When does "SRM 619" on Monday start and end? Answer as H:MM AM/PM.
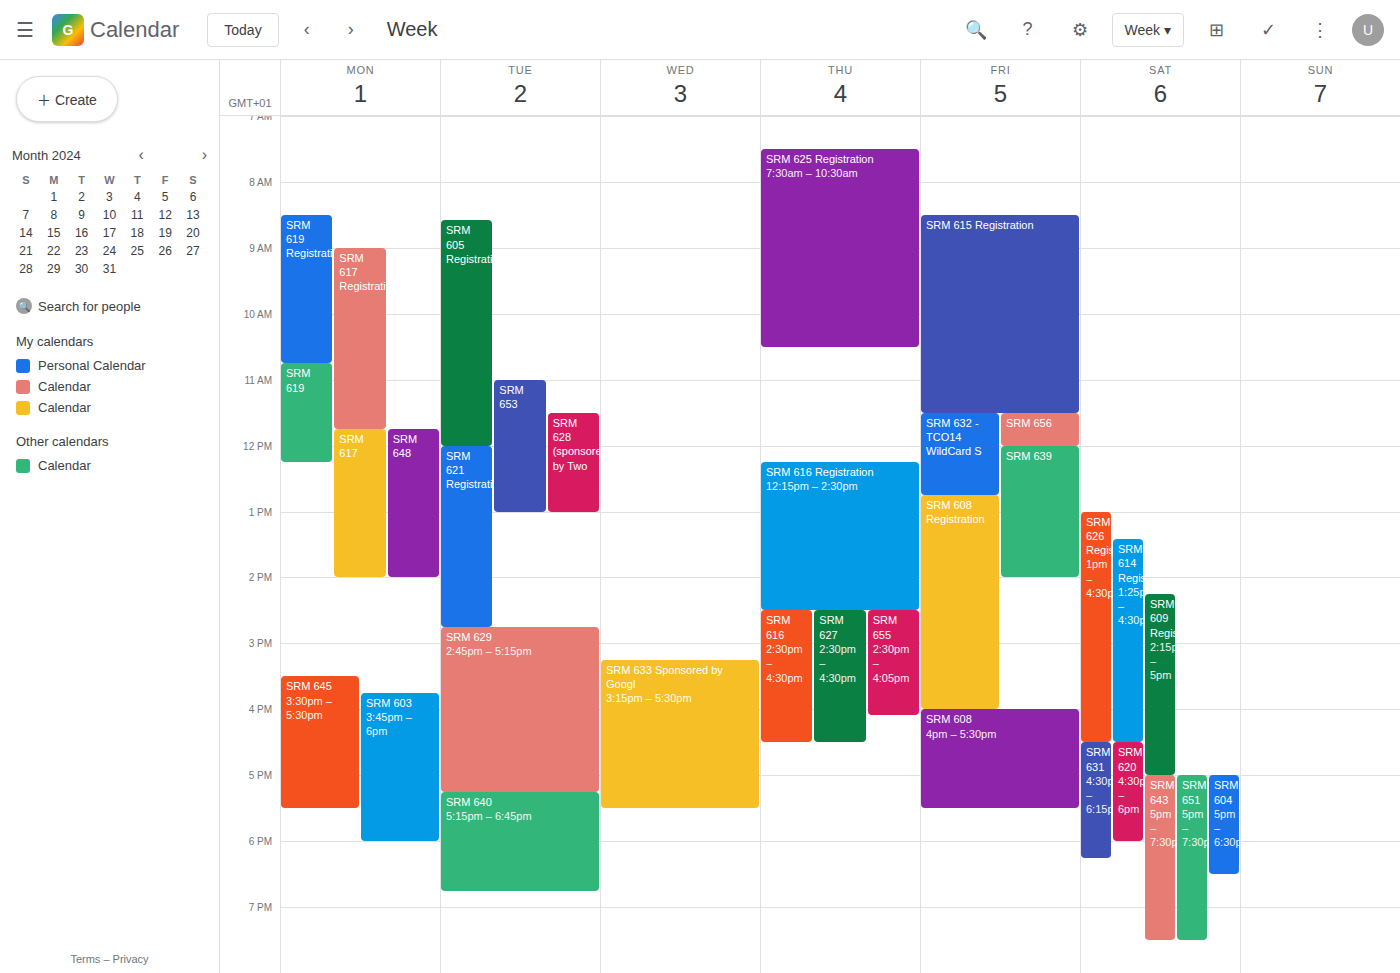
10:45 AM to 12:15 PM